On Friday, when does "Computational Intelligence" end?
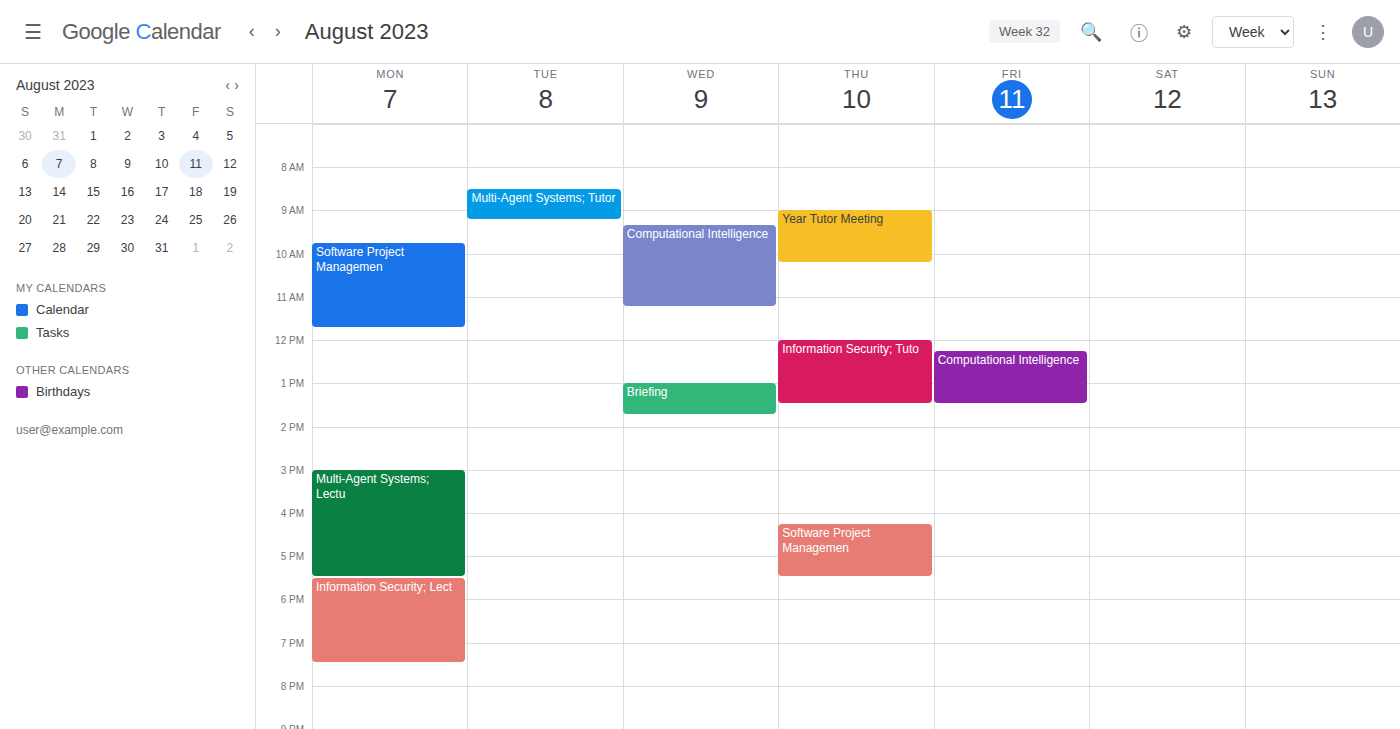
1:30 PM